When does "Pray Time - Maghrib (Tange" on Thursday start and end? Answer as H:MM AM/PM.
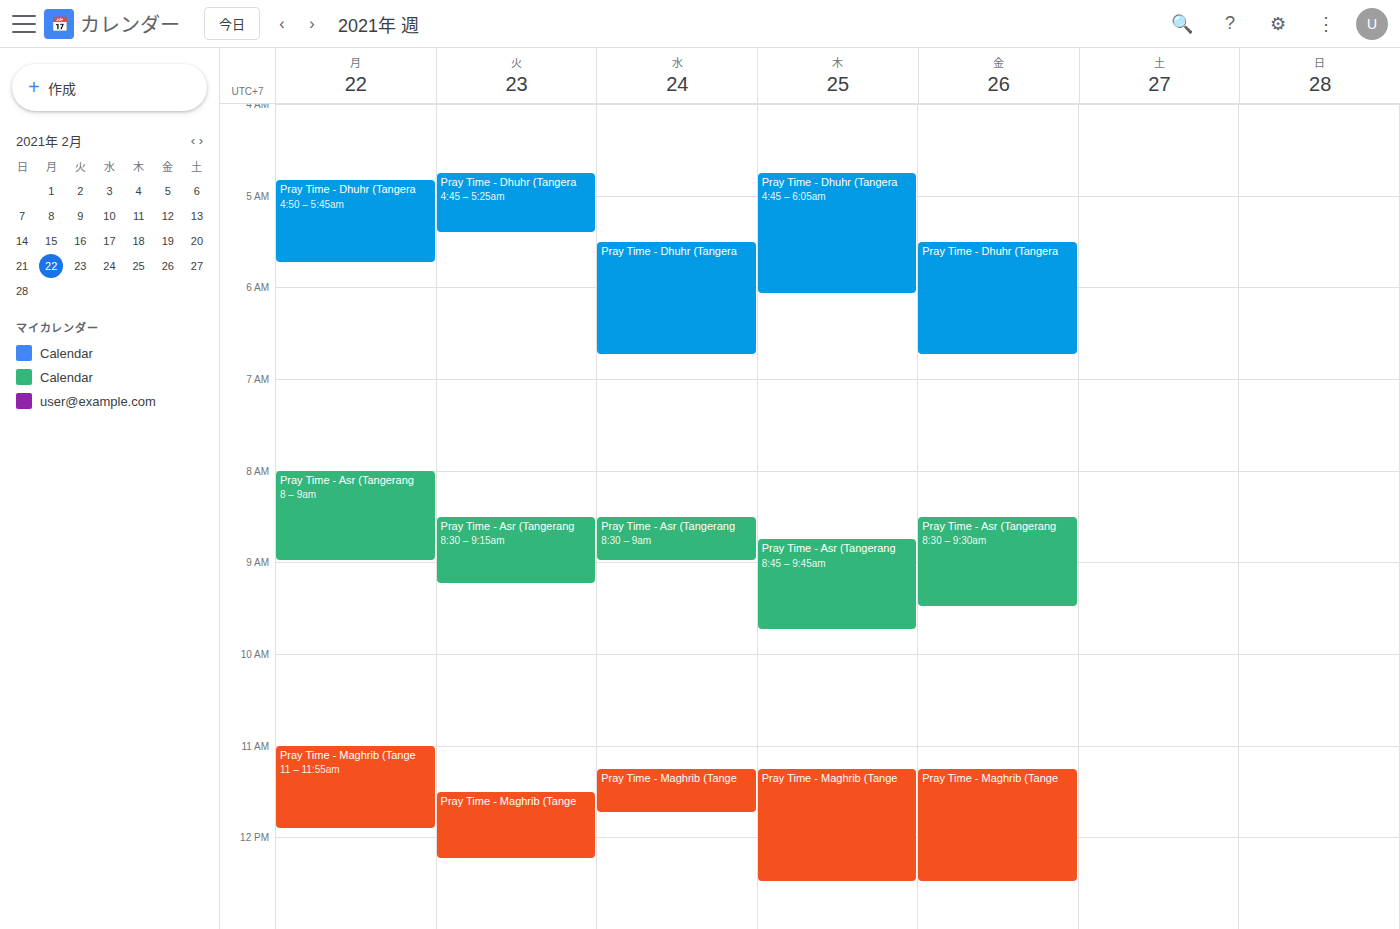
11:15 AM to 12:30 PM